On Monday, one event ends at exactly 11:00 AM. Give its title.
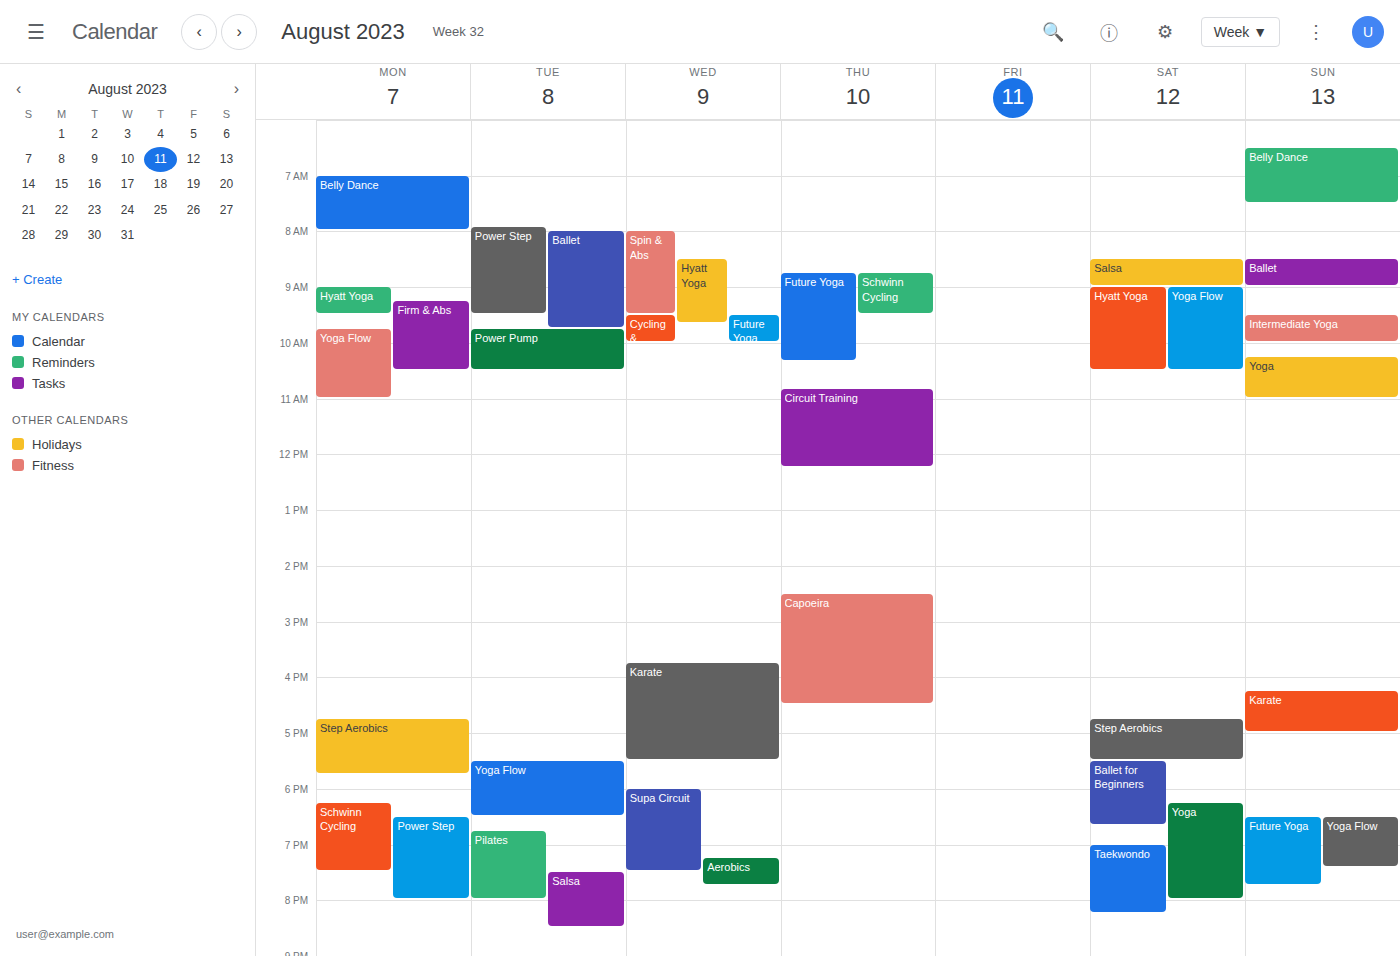
"Yoga Flow"